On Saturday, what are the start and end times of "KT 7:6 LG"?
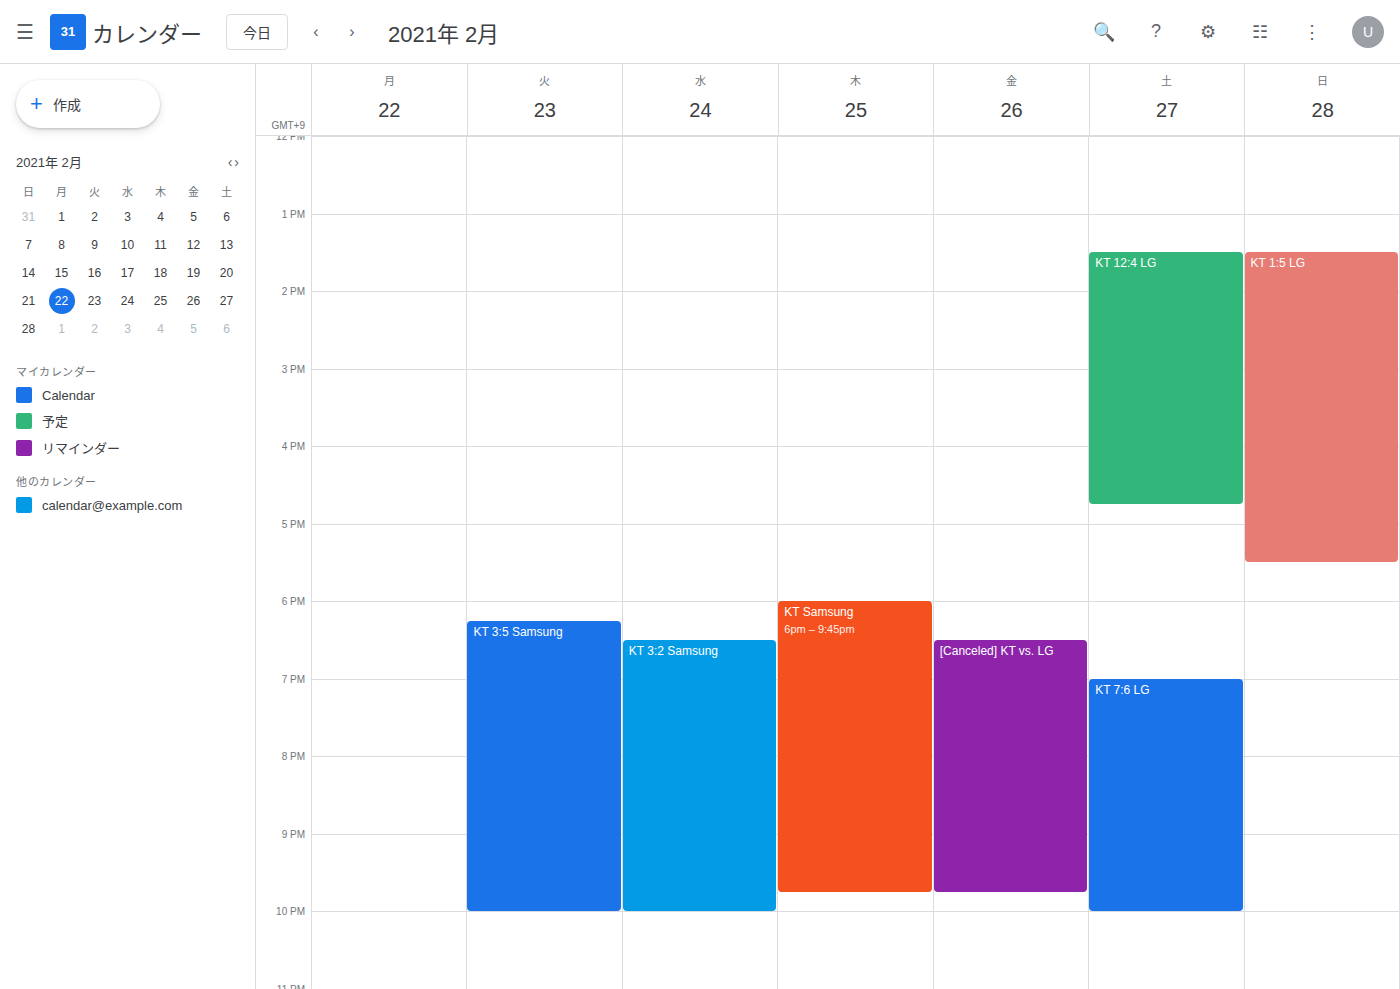
7:00 PM to 10:00 PM